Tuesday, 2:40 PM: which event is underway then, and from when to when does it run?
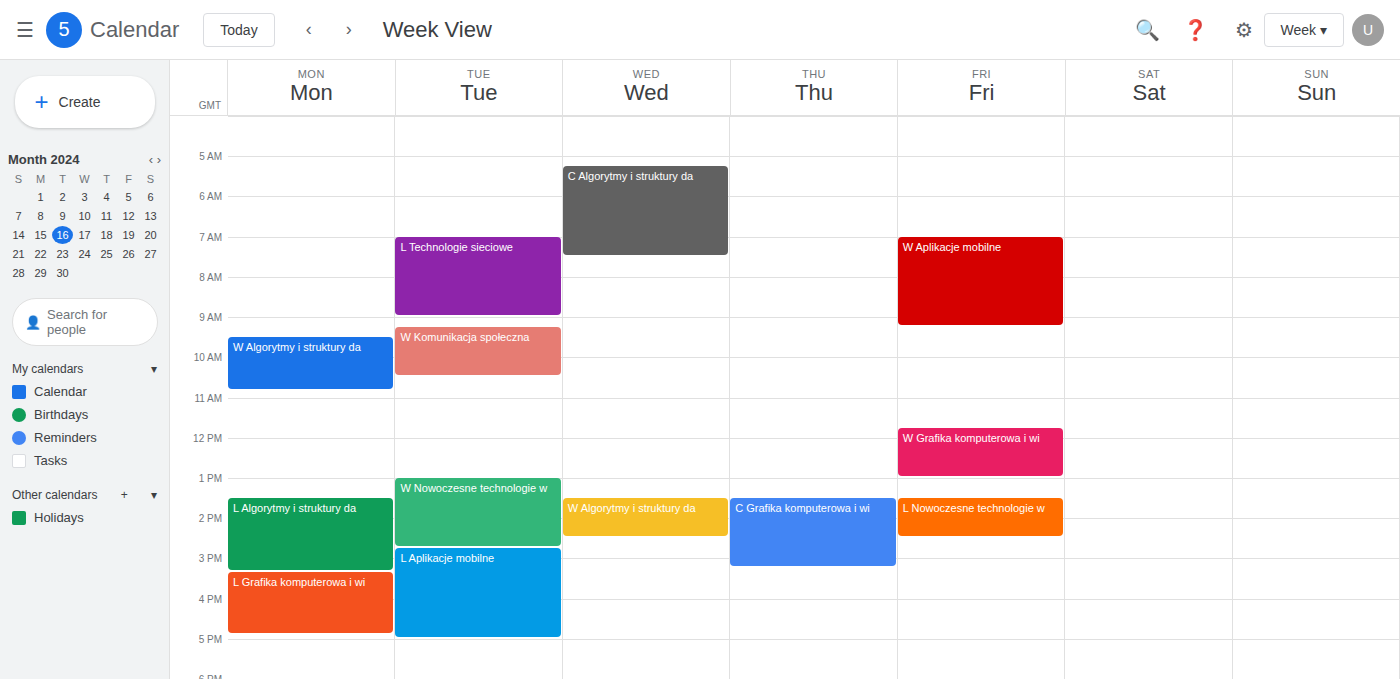
"W Nowoczesne technologie w", 1:00 PM to 2:45 PM